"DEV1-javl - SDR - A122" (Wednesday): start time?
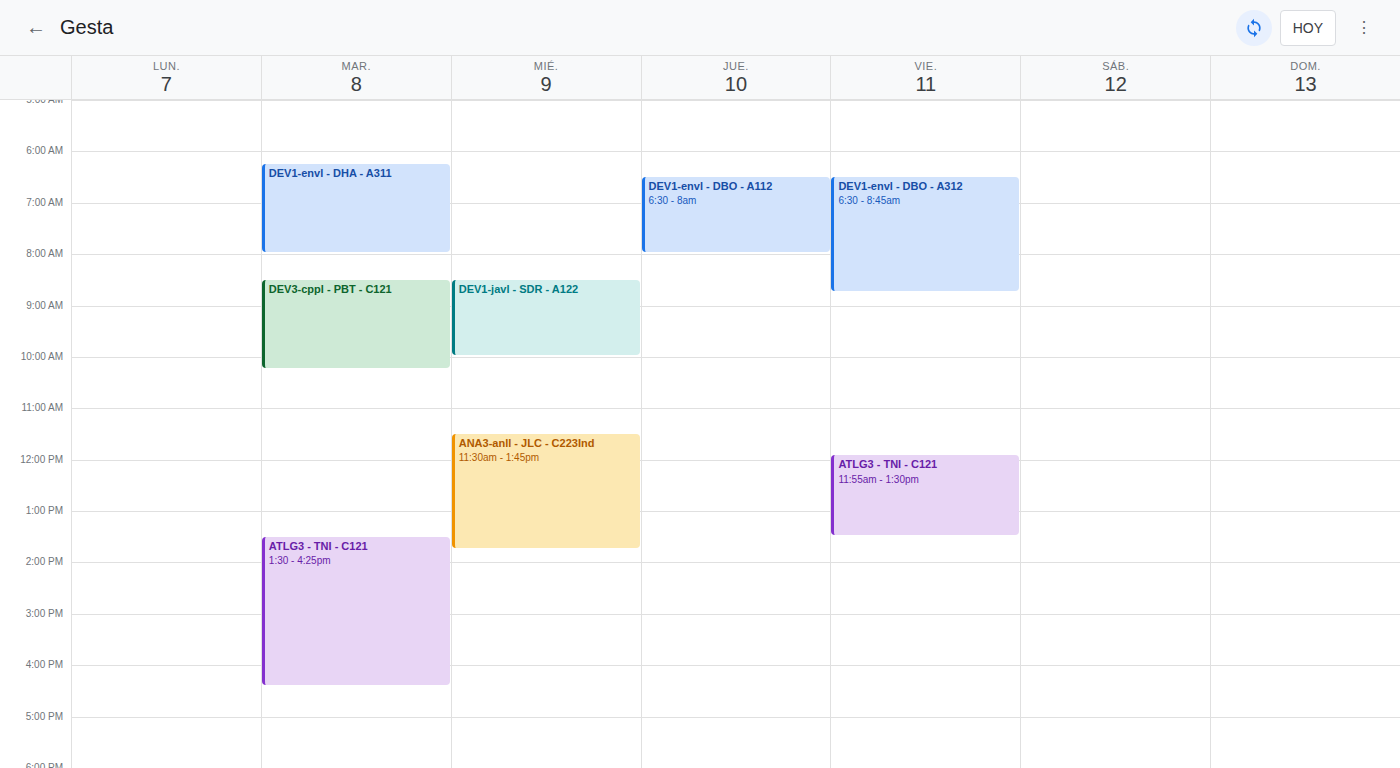
8:30 AM